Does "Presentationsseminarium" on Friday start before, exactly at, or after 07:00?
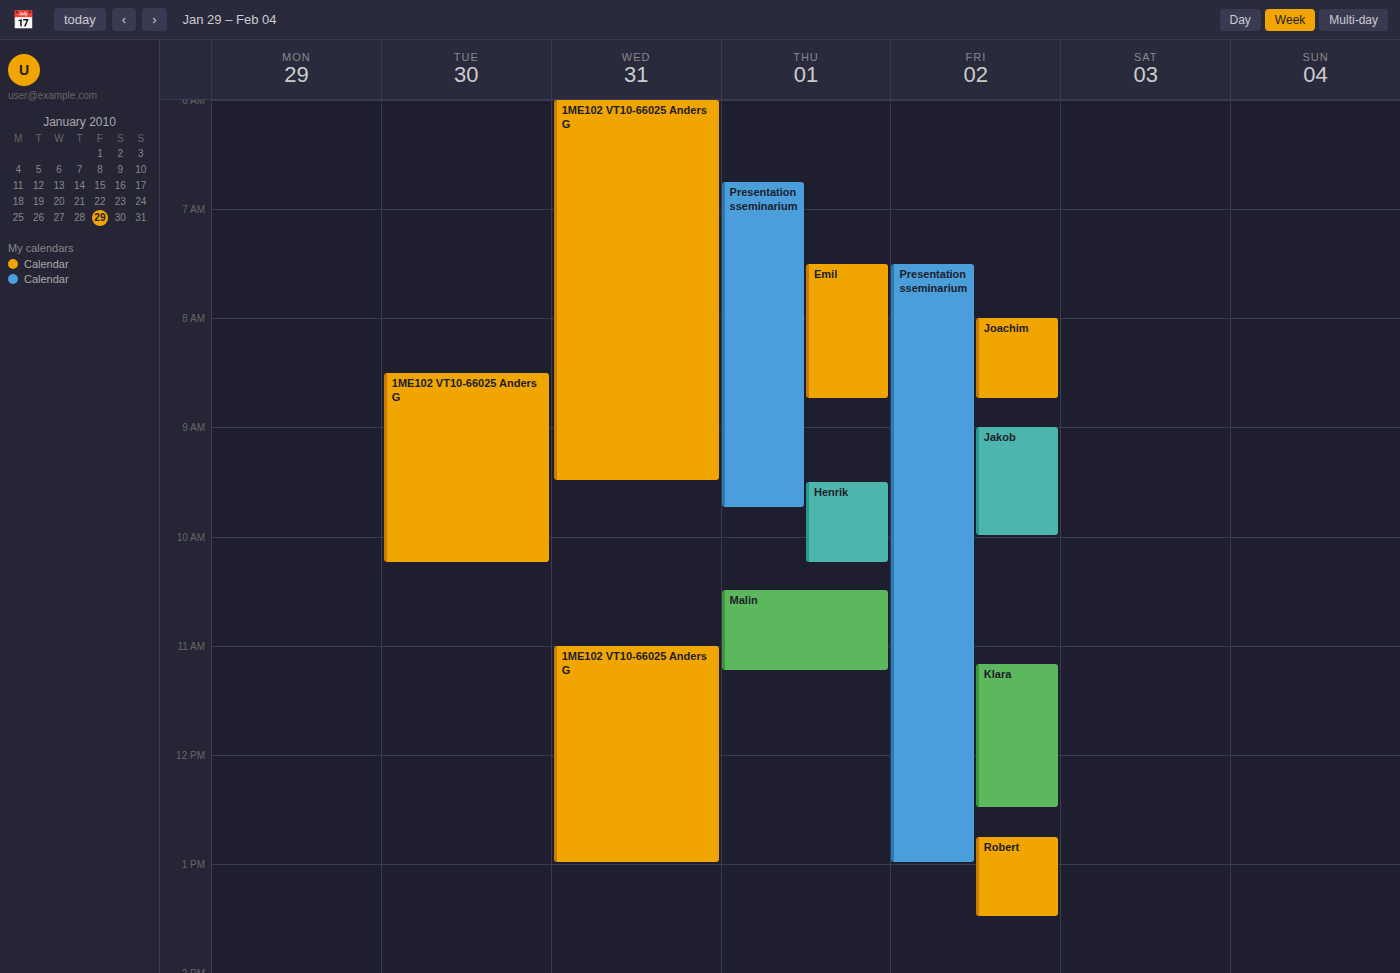
07:30 -- after 07:00, 30 minutes below the 07:00 line.